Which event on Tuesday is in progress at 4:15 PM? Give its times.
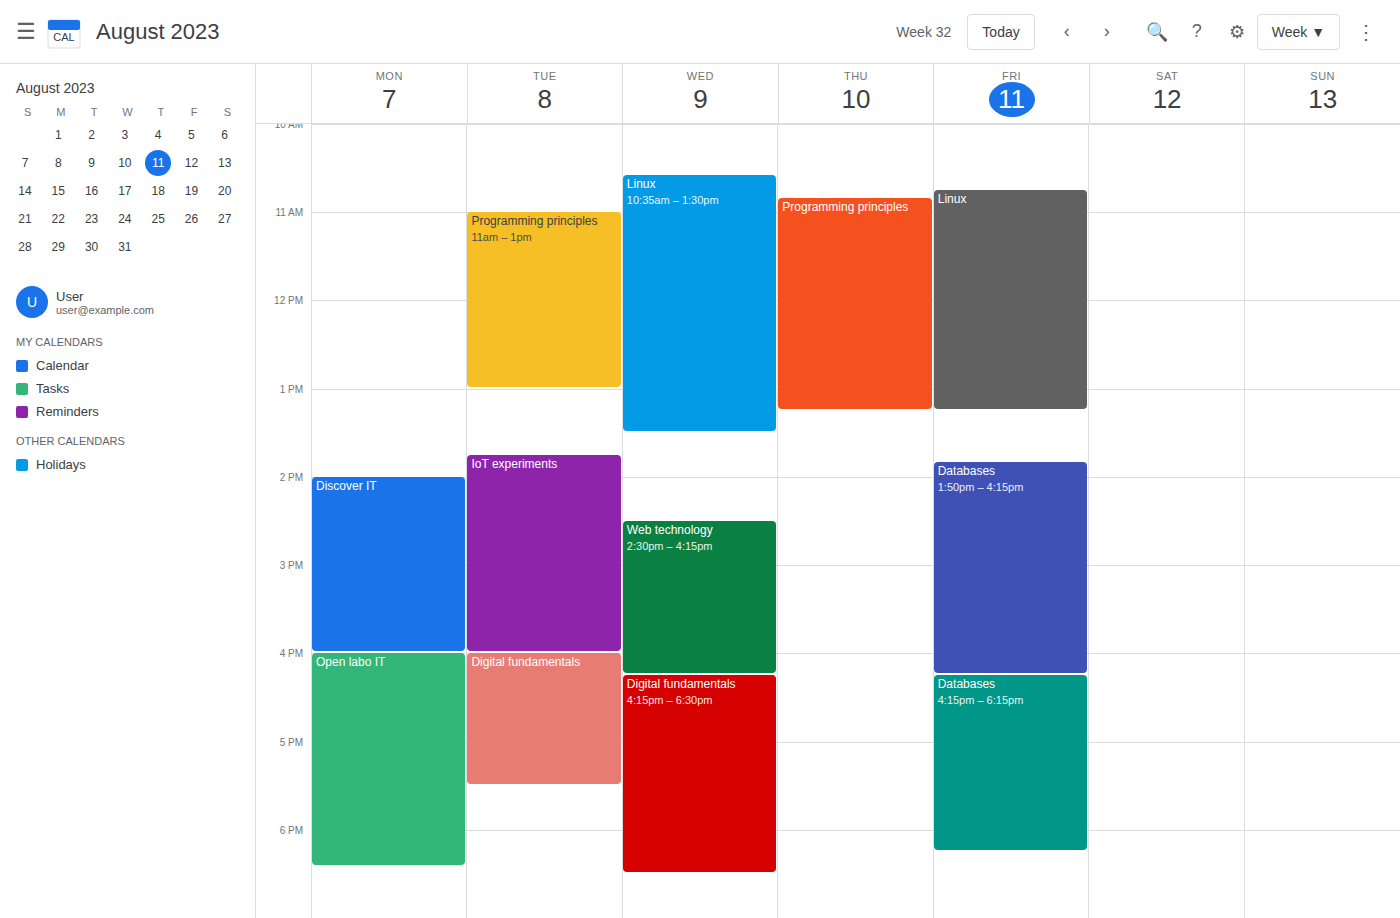
"Digital fundamentals", 4:00 PM to 5:30 PM